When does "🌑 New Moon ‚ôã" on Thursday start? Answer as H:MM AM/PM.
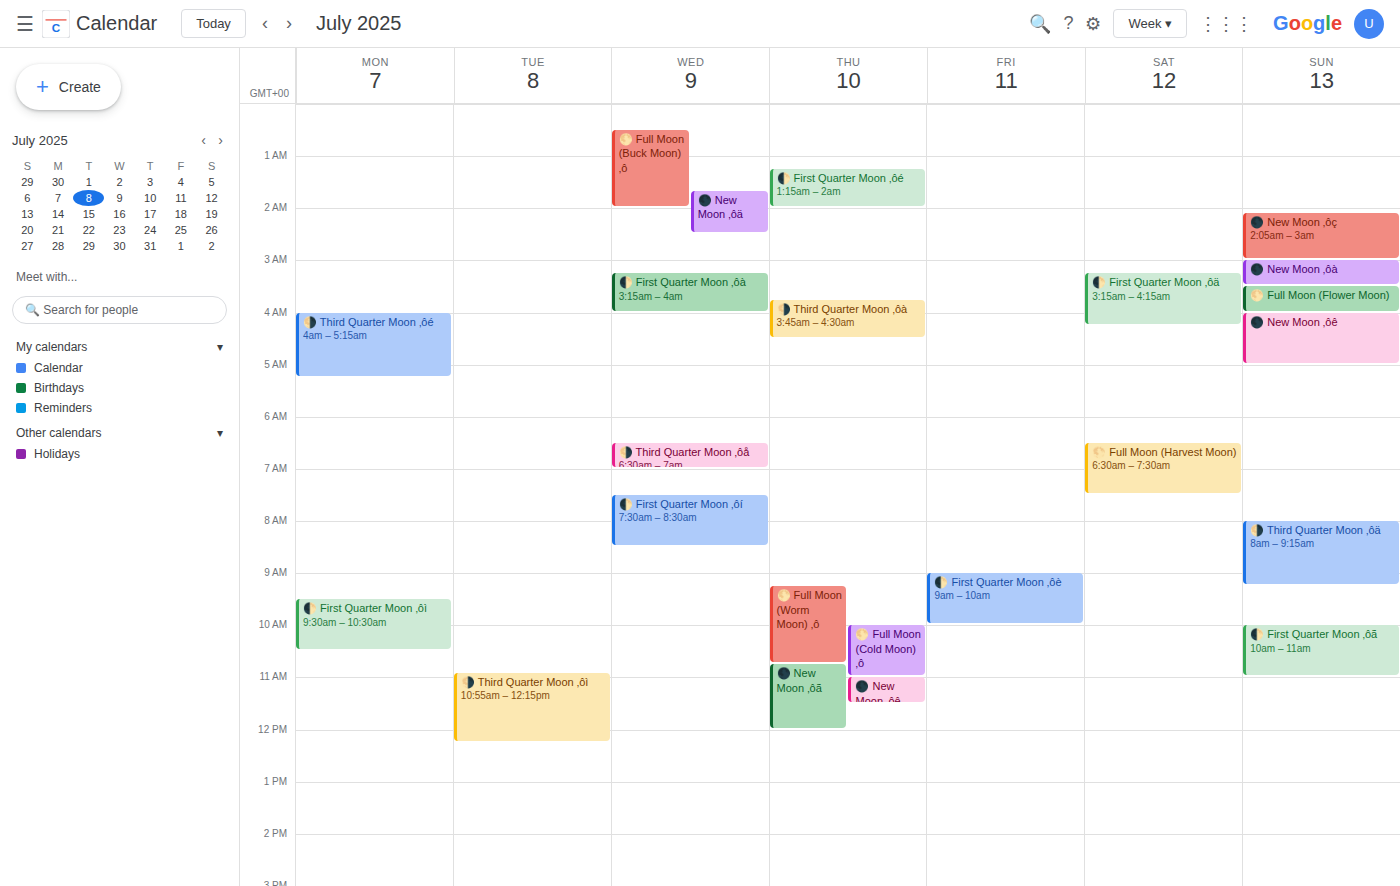
10:45 AM